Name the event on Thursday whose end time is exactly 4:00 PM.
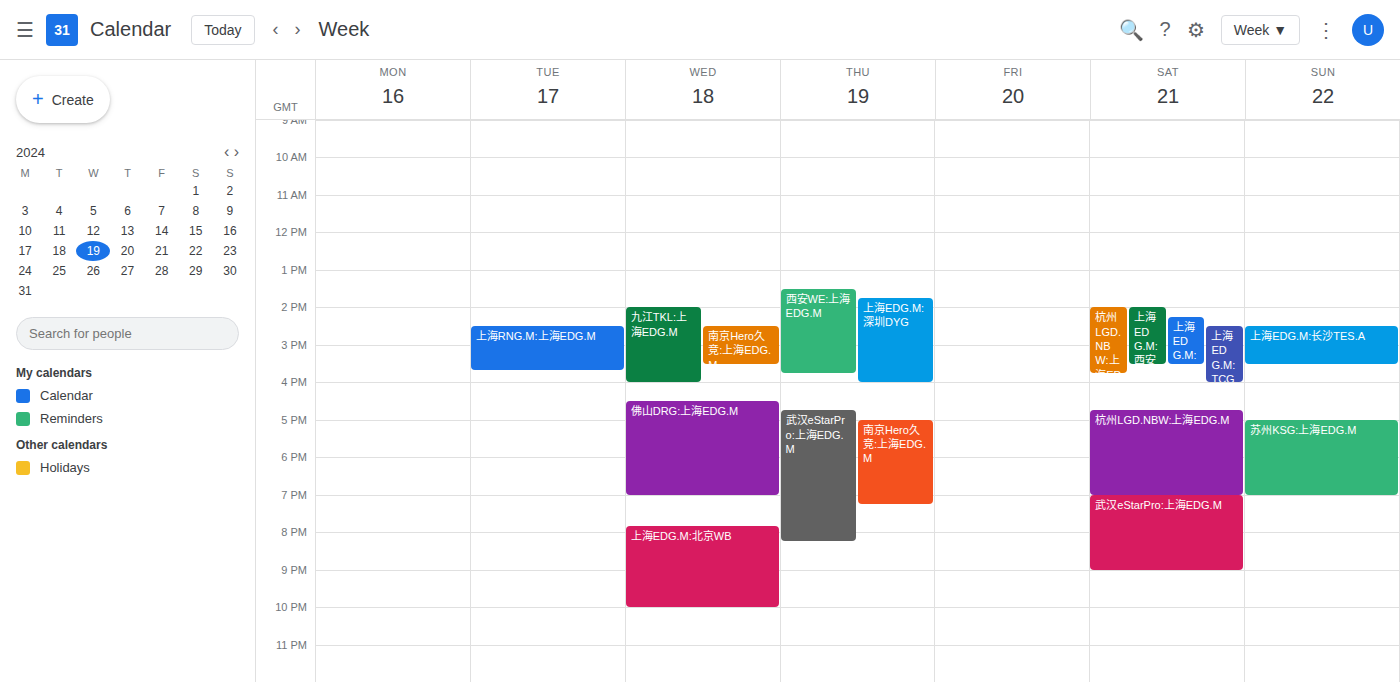
"上海EDG.M:深圳DYG"